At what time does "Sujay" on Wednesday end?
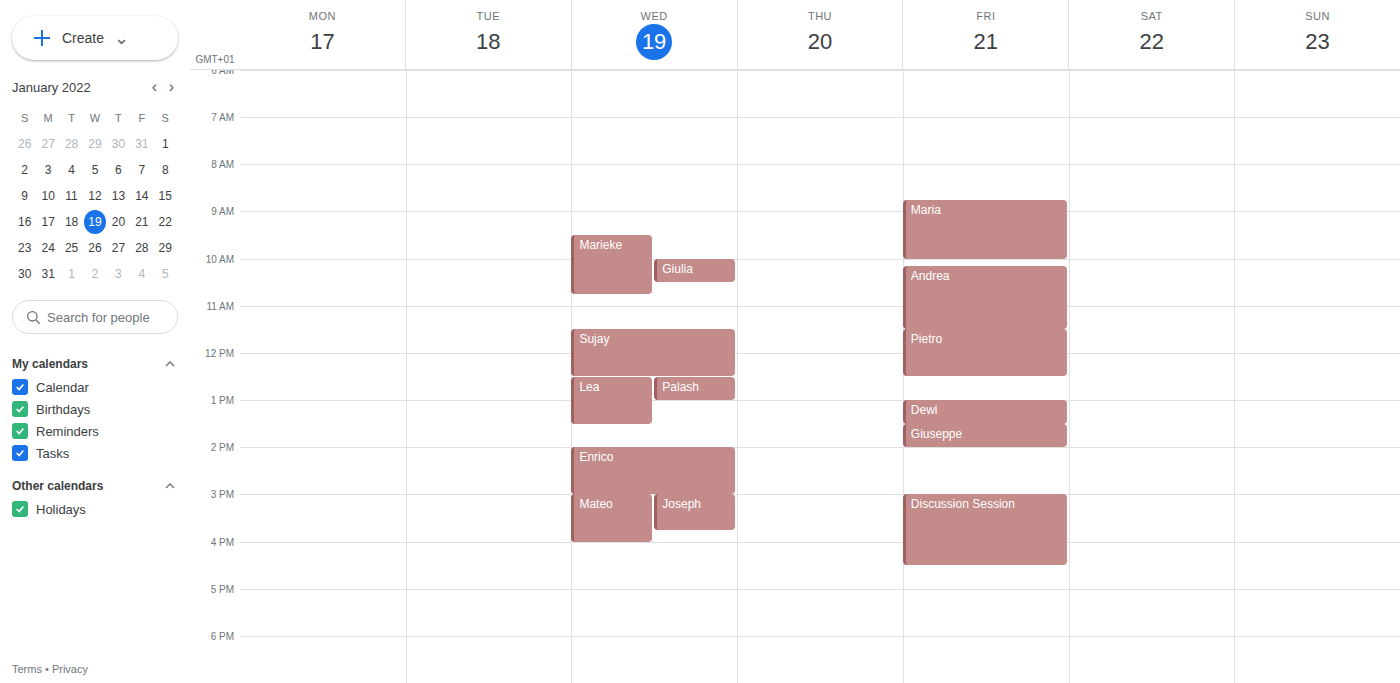
12:30 PM